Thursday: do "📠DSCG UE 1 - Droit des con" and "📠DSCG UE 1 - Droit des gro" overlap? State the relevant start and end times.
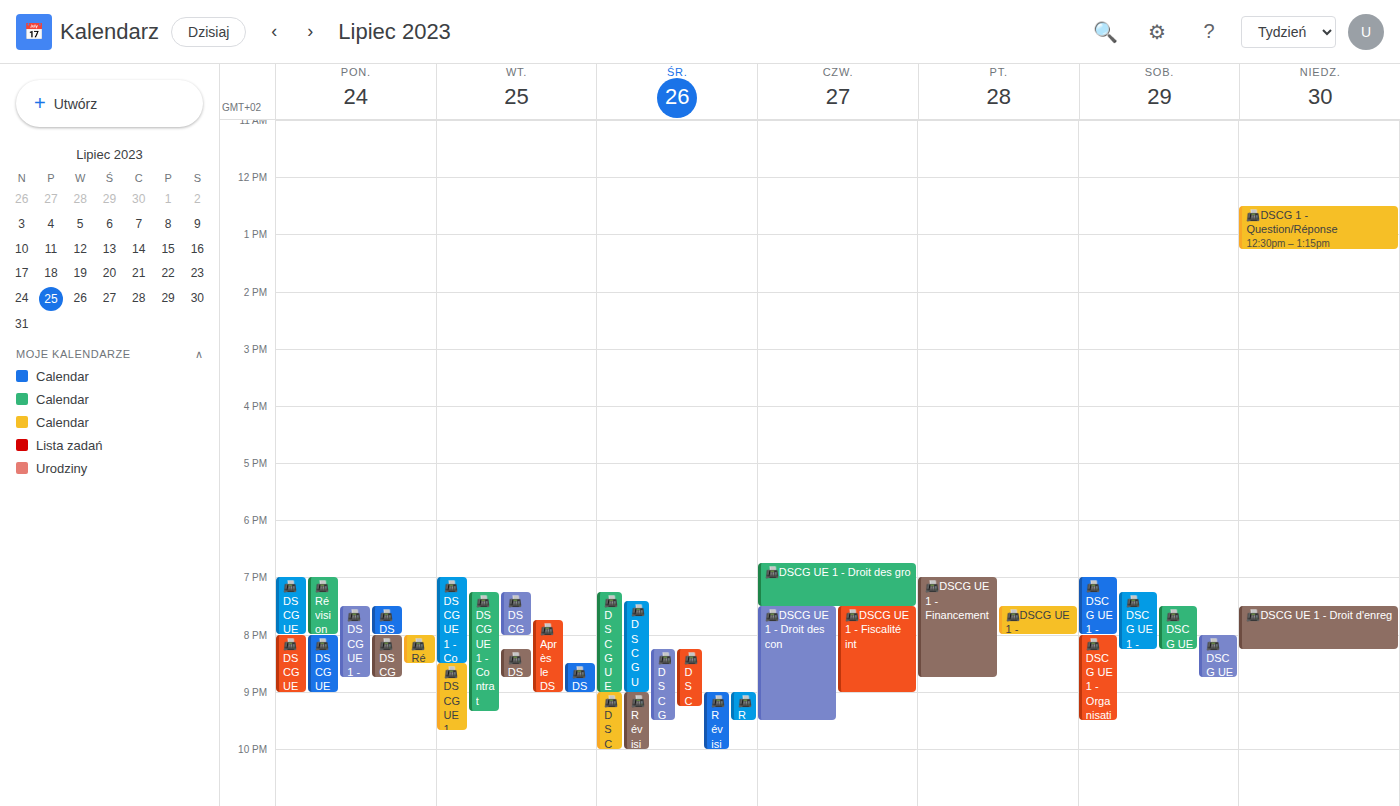
"📠DSCG UE 1 - Droit des gro" ends at 7:30 PM, exactly when "📠DSCG UE 1 - Droit des con" starts -- they touch but do not overlap.